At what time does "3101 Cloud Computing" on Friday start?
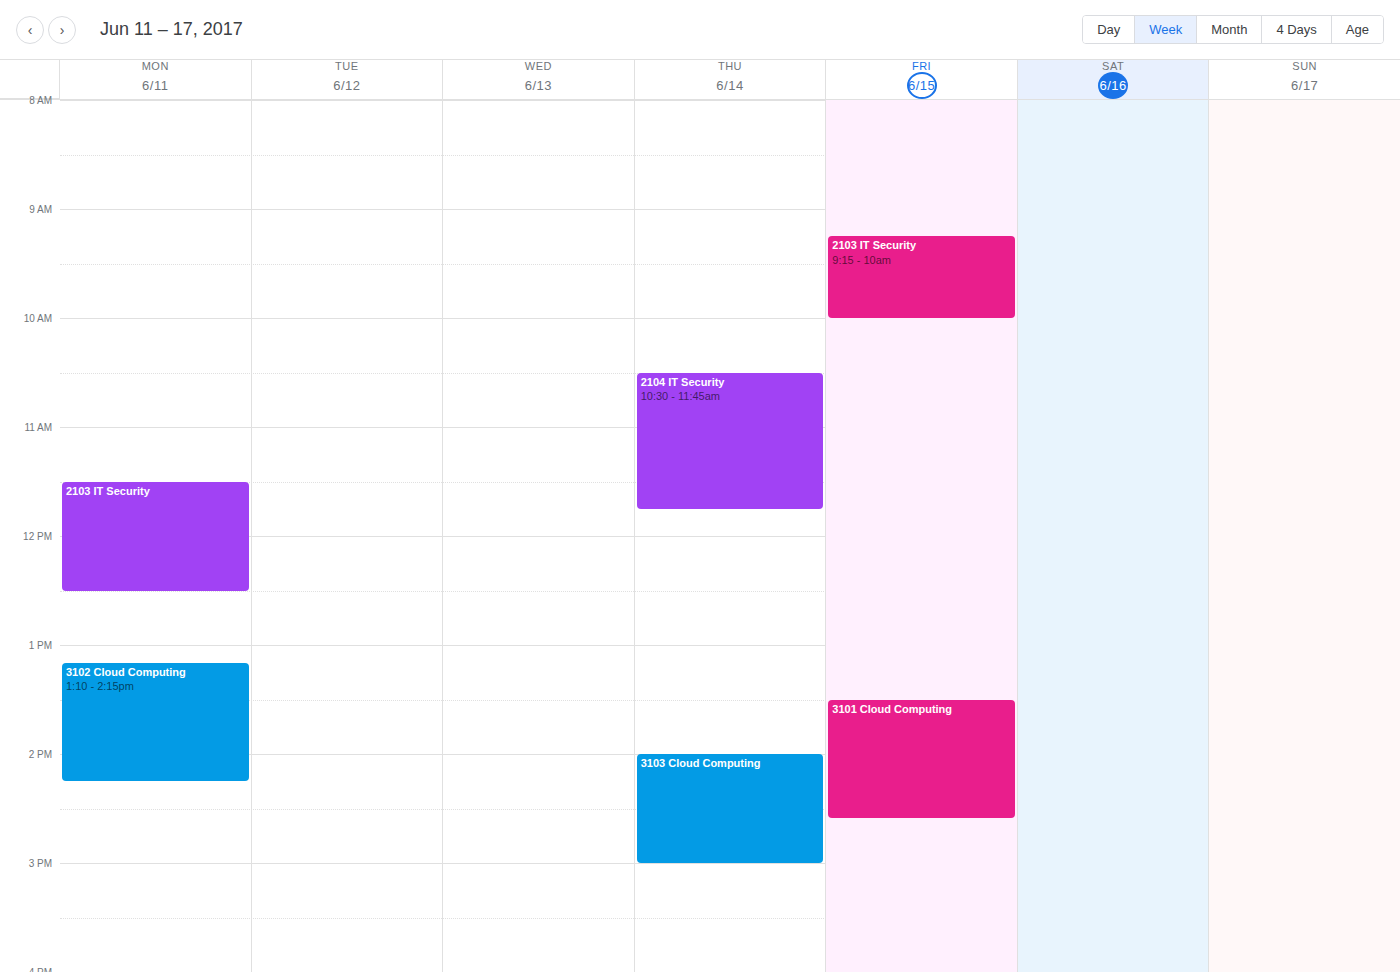
1:30 PM